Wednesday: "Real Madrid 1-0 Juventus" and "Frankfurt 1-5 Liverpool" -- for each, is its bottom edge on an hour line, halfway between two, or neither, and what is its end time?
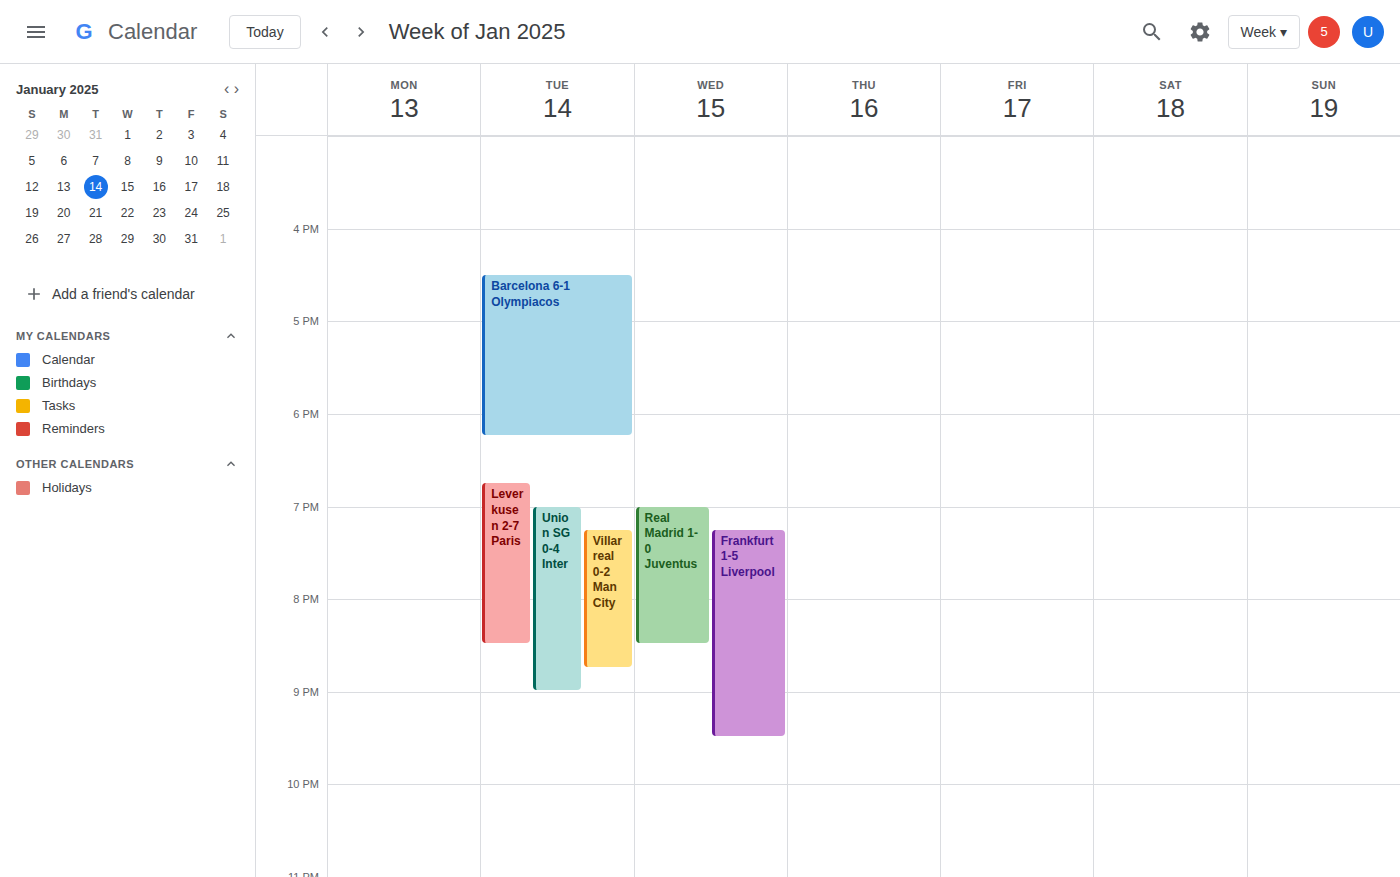
"Real Madrid 1-0 Juventus": 8:30 PM, halfway between the 8 PM and 9 PM lines. "Frankfurt 1-5 Liverpool": 9:30 PM, halfway between the 9 PM and 10 PM lines.